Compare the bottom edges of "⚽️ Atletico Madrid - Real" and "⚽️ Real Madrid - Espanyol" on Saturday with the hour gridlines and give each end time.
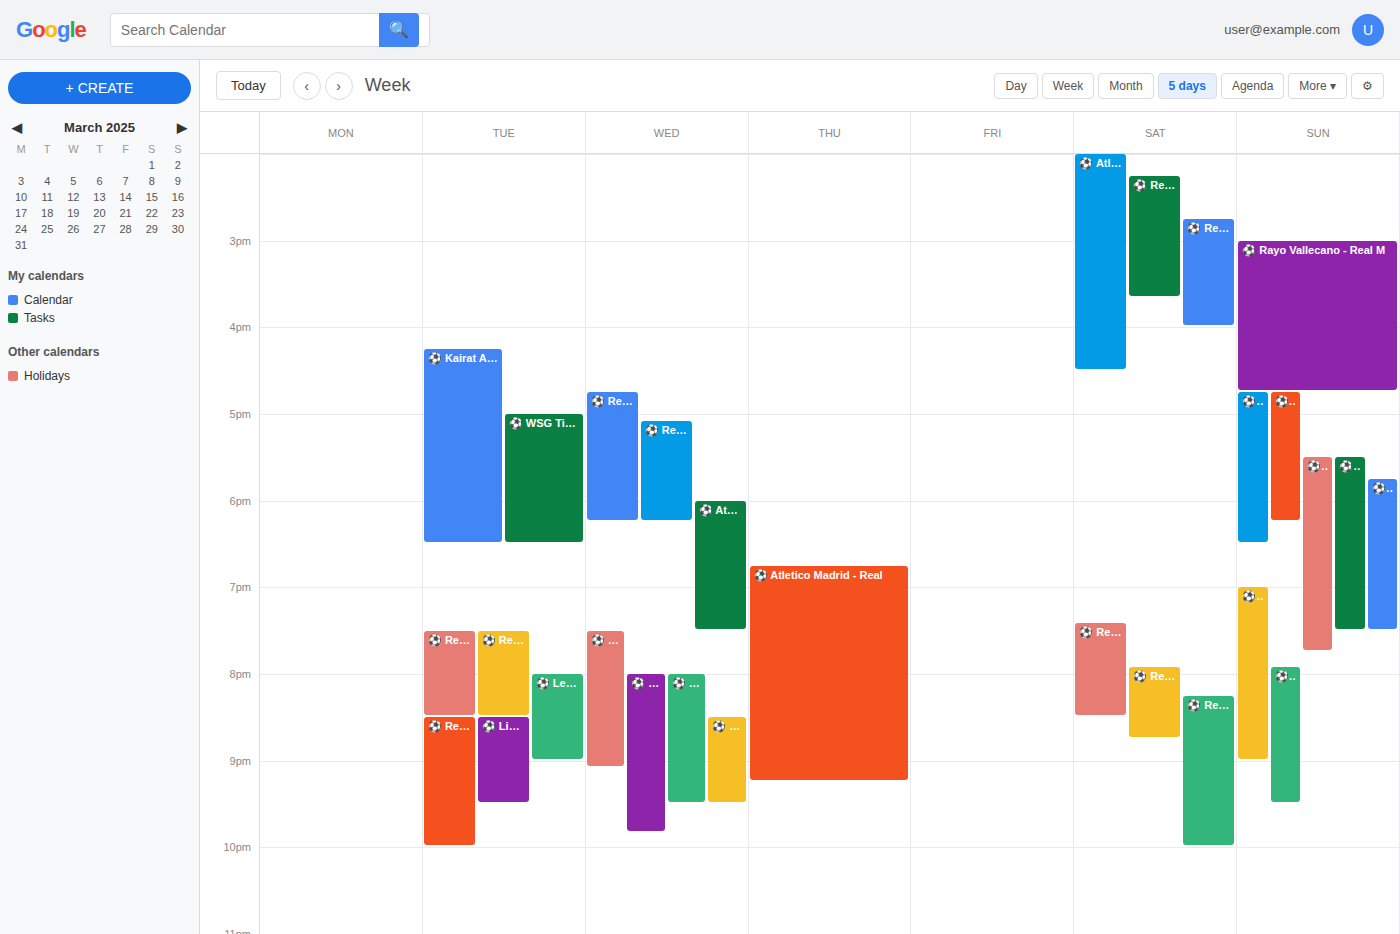
"⚽️ Atletico Madrid - Real": 4:30 PM, halfway between the 4 PM and 5 PM lines. "⚽️ Real Madrid - Espanyol": 4:00 PM, exactly on the 4 PM line.